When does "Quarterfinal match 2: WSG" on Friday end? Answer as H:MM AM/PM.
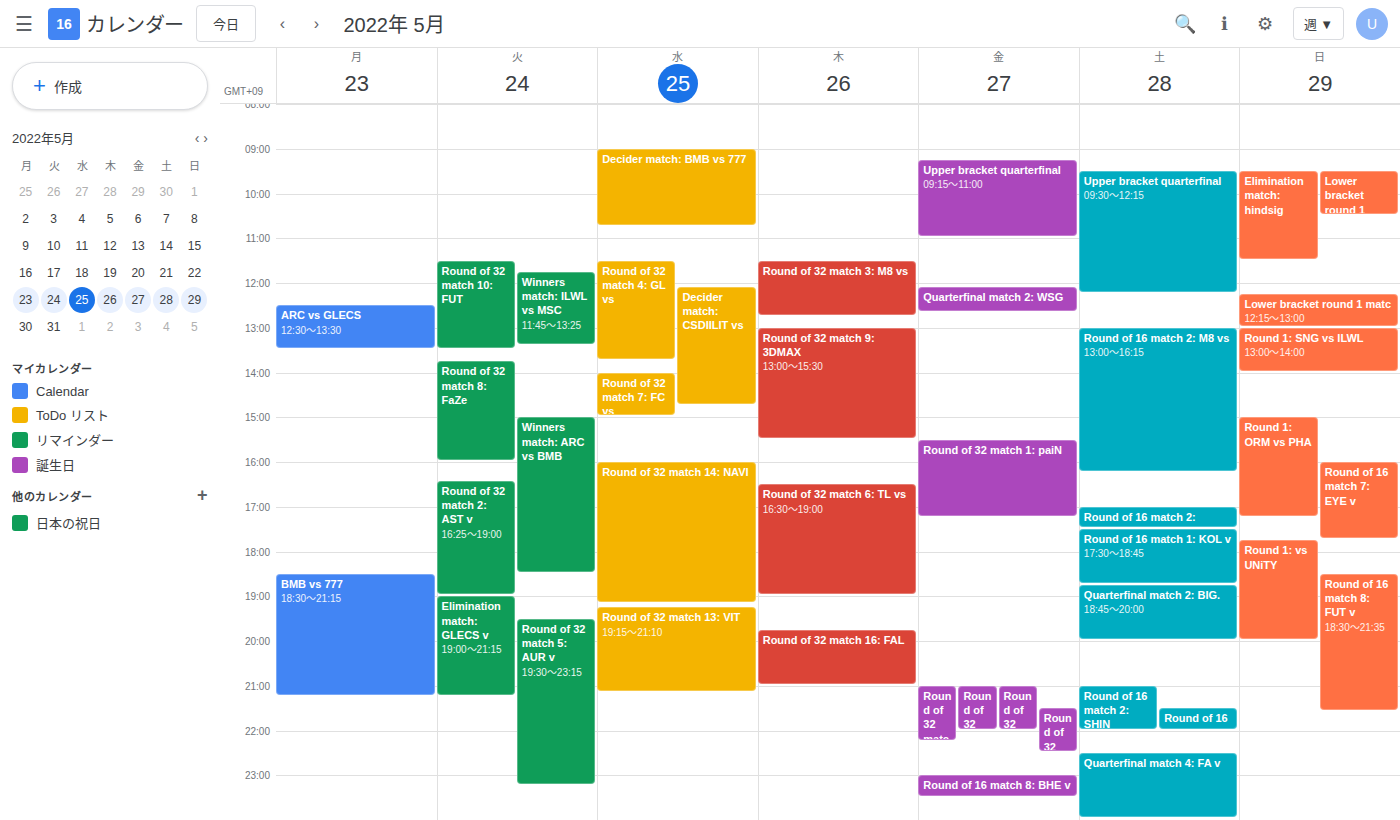
12:40 PM